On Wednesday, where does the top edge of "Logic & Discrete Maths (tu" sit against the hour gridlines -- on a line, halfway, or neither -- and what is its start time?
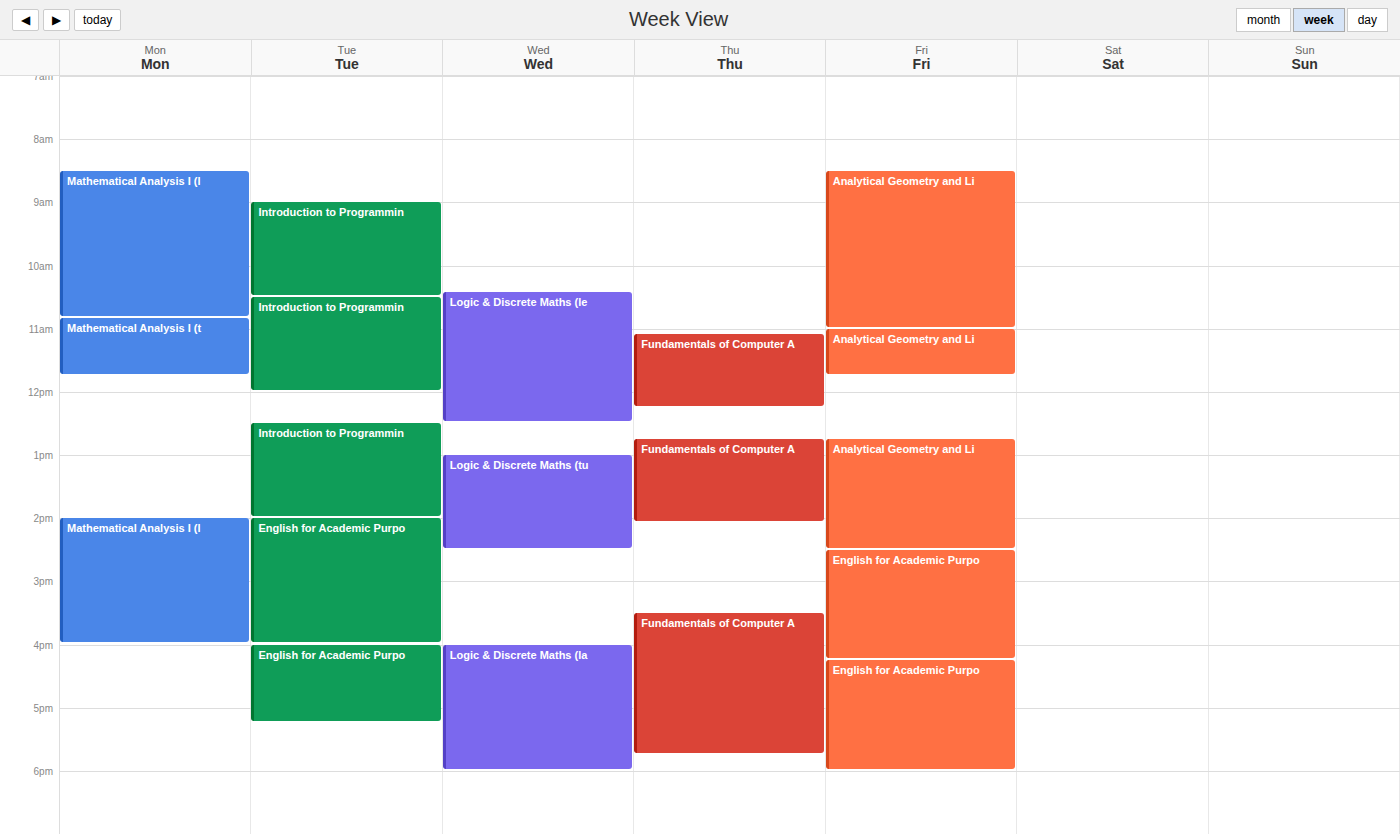
1:00 PM -- exactly on the 1 PM line.